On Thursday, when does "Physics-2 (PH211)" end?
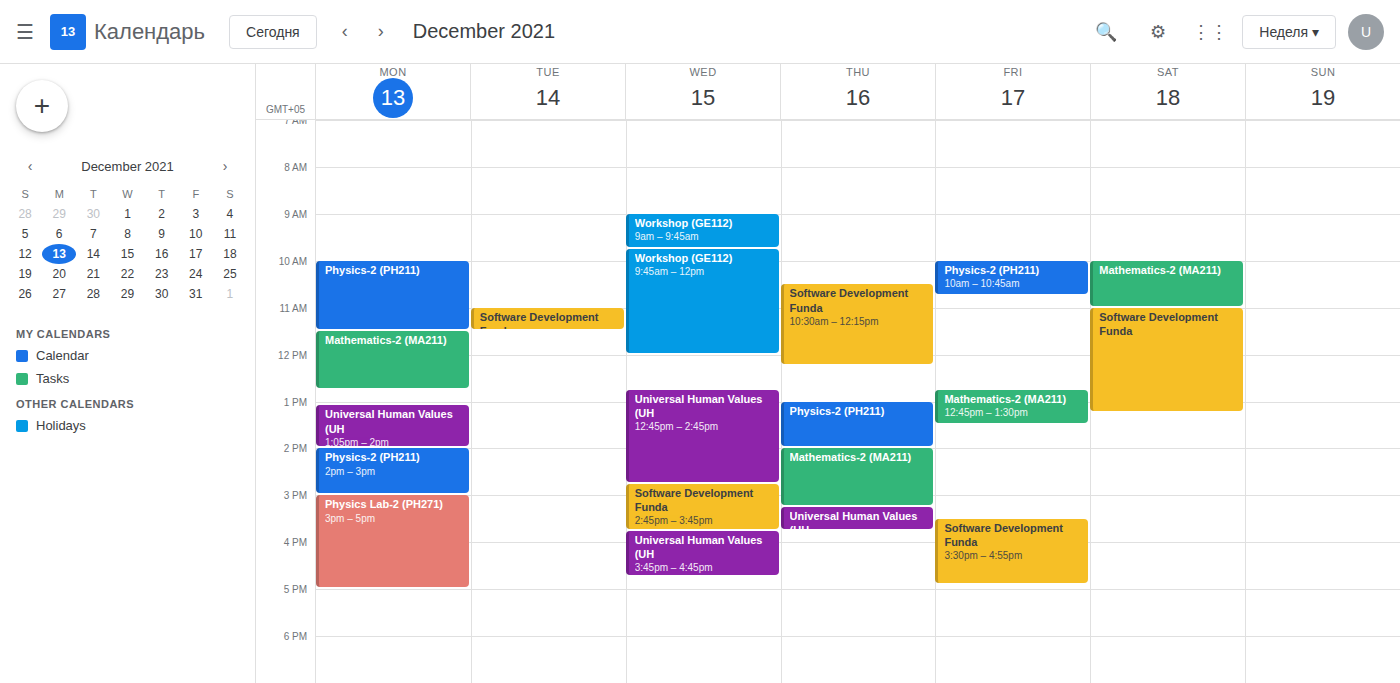
2:00 PM